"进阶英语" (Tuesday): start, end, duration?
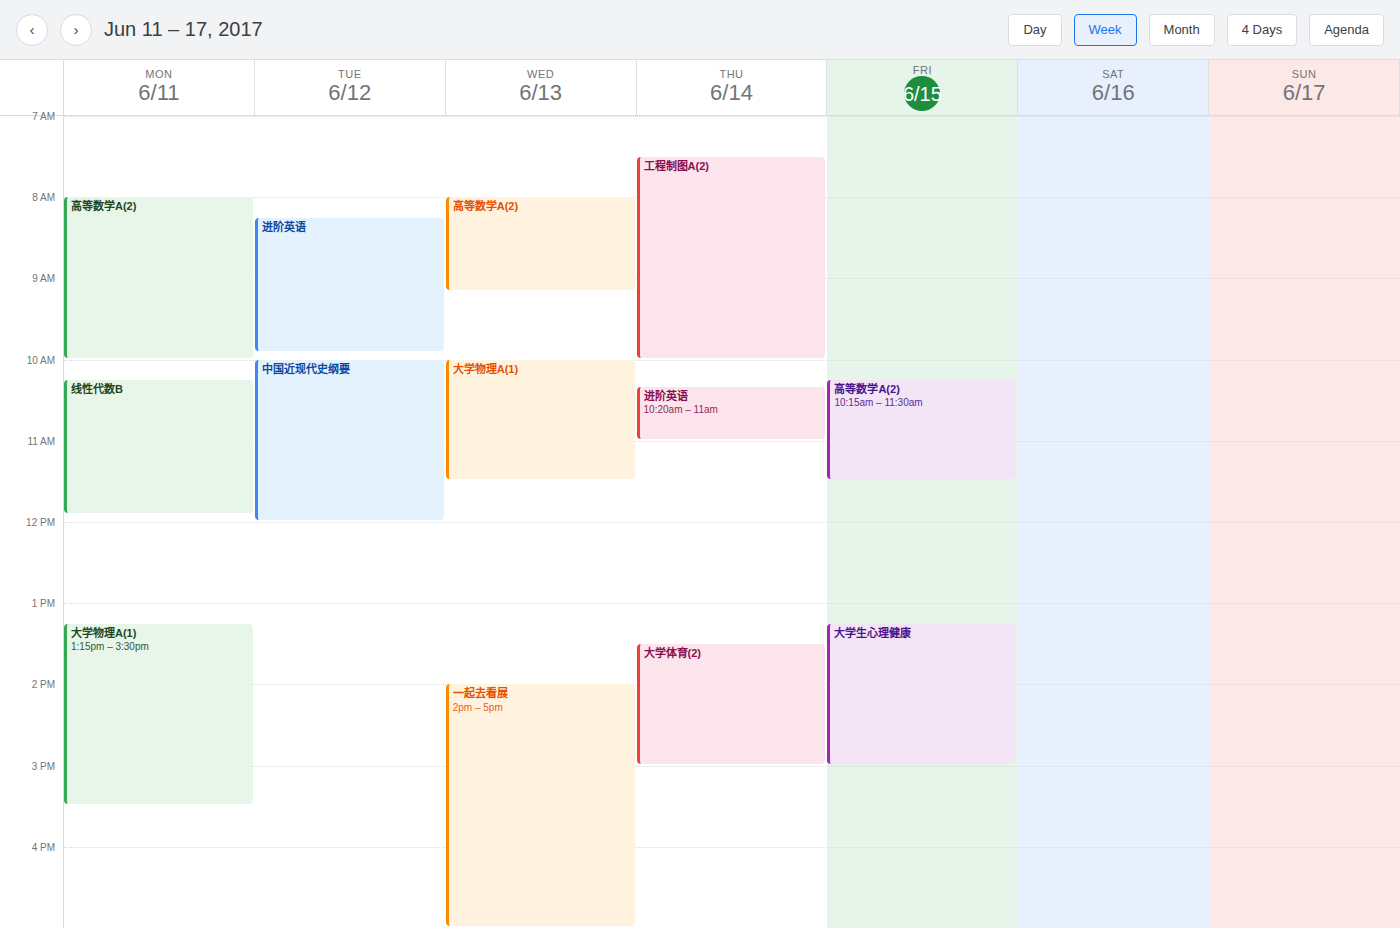
8:15 AM to 9:55 AM, 1 hour 40 minutes